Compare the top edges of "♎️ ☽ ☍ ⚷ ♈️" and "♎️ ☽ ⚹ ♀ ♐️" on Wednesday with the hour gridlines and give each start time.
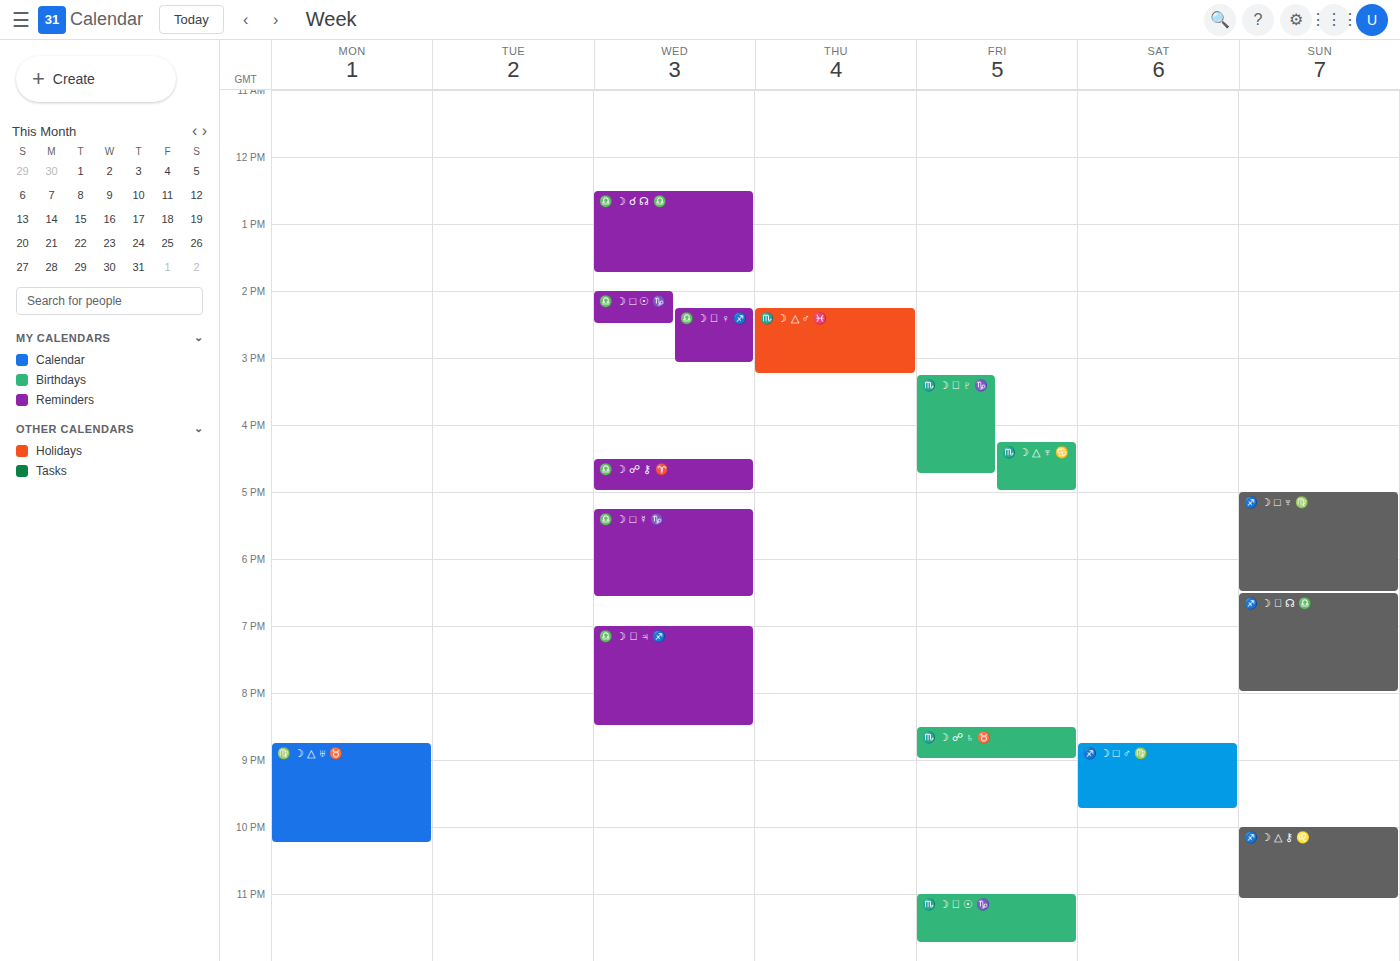
"♎️ ☽ ☍ ⚷ ♈️": 4:30 PM, halfway between the 4 PM and 5 PM lines. "♎️ ☽ ⚹ ♀ ♐️": 2:15 PM, neither: a quarter of the way from the 2 PM line to the 3 PM line.